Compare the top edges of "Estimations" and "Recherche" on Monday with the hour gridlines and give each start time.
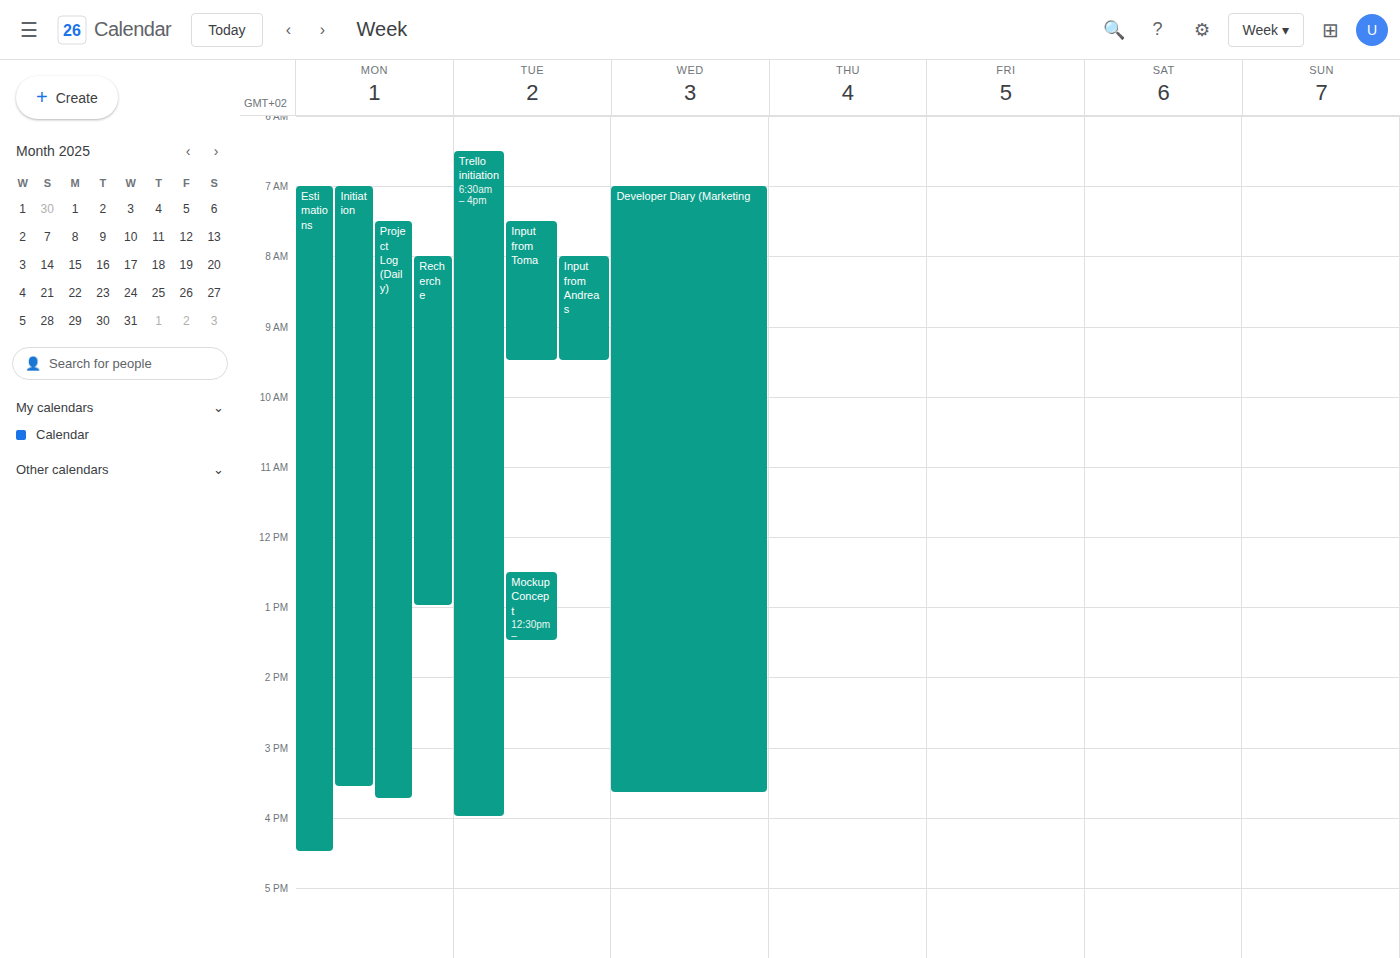
"Estimations": 07:00, exactly on the 07:00 line. "Recherche": 08:00, exactly on the 08:00 line.